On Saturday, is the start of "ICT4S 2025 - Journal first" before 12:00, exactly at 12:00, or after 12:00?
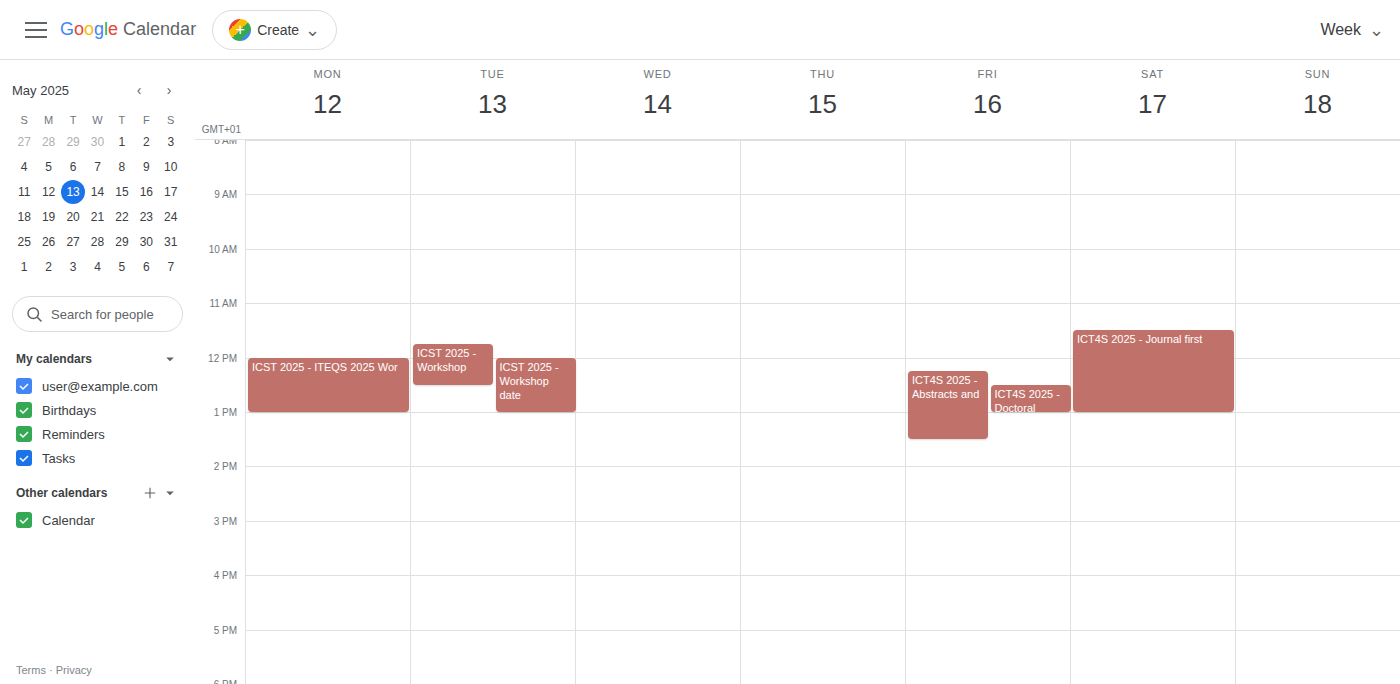
11:30 -- before 12:00, 30 minutes above the 12:00 line.